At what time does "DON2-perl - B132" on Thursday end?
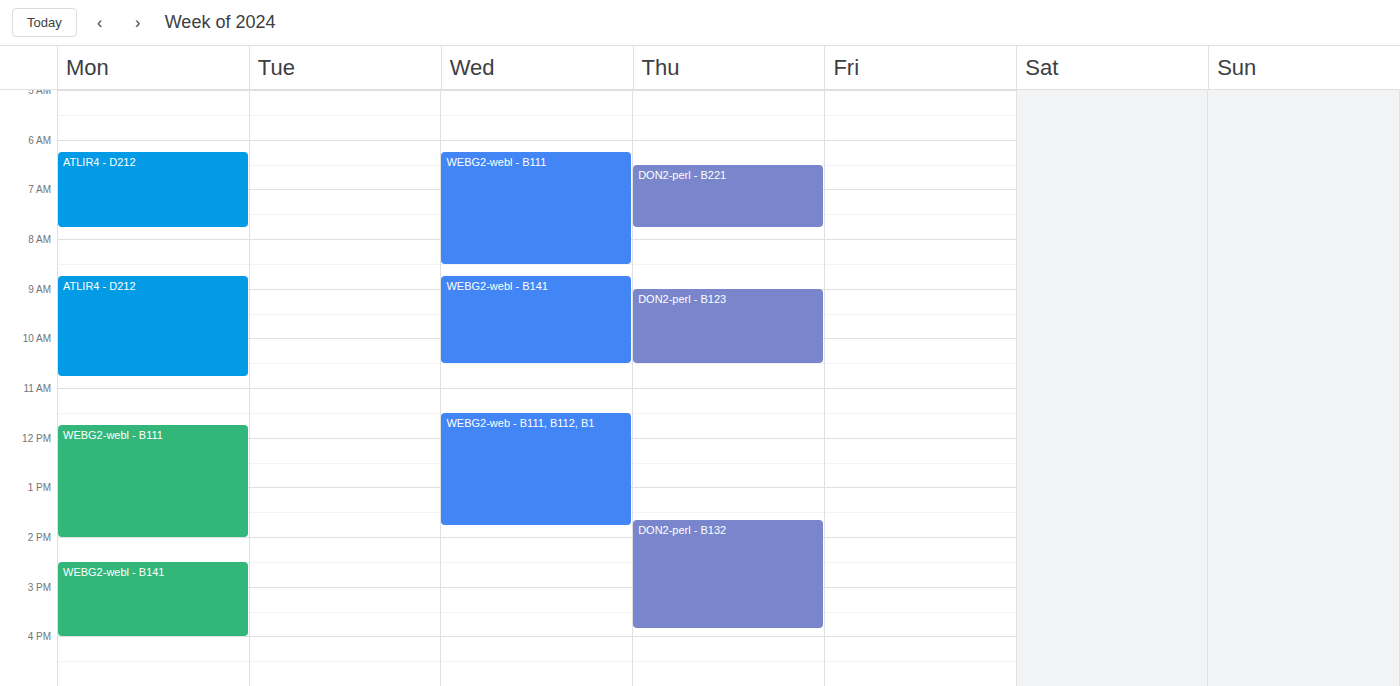
3:50 PM